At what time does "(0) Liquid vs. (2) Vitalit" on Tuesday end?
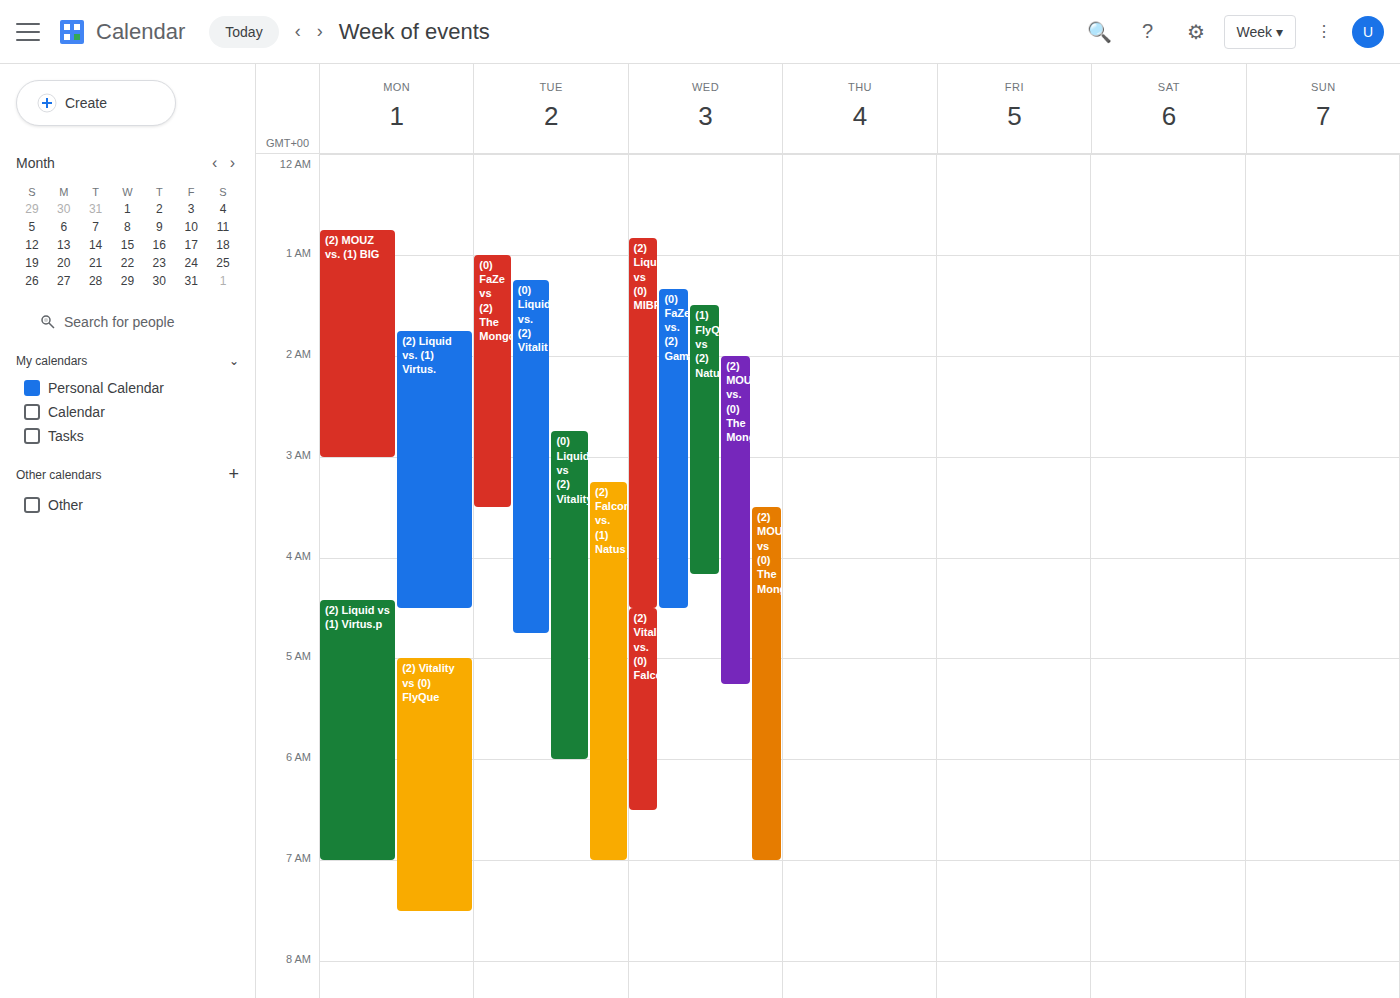
4:45 AM